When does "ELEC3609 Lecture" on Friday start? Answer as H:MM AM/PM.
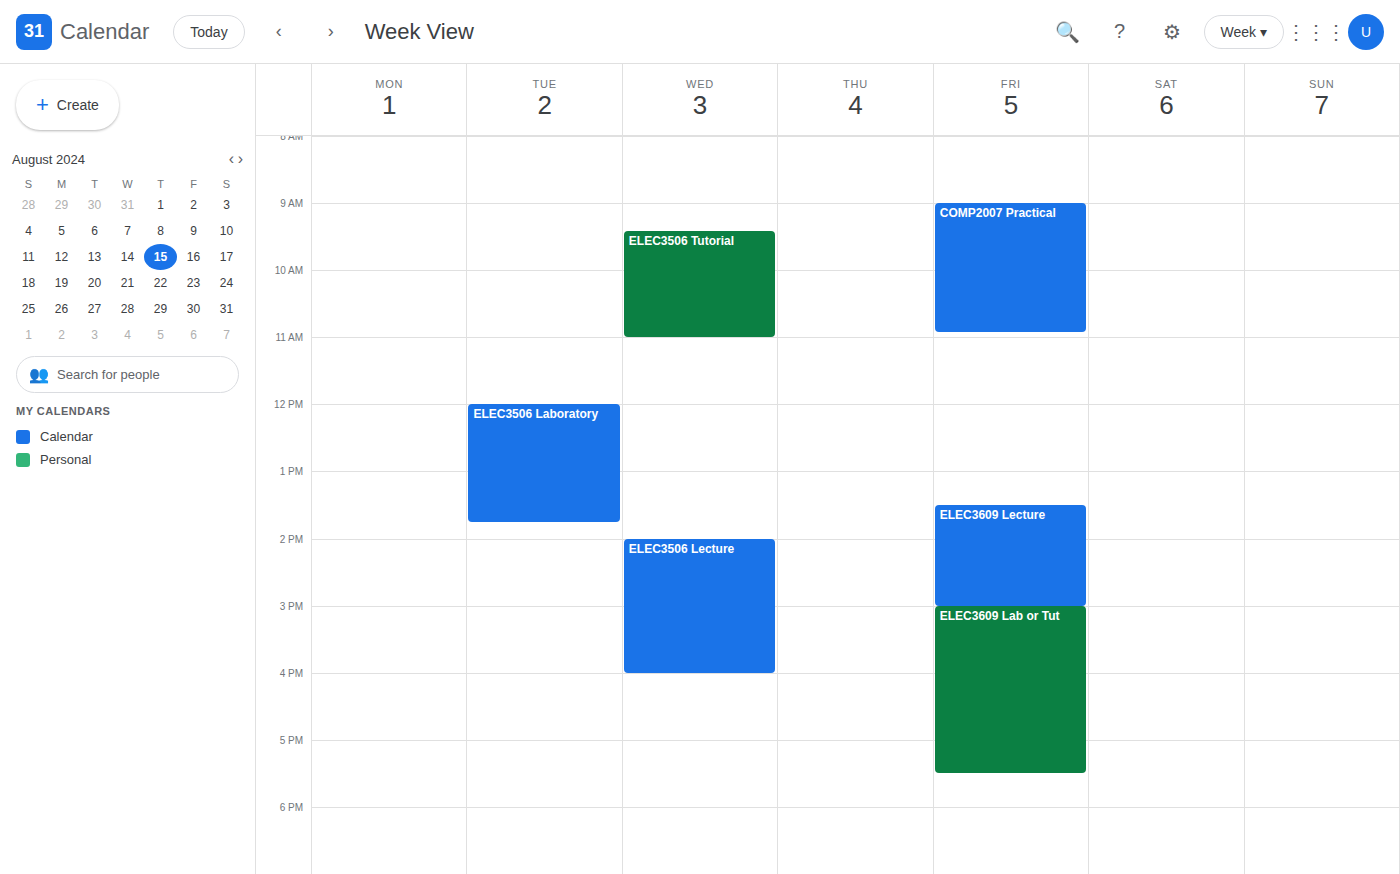
1:30 PM